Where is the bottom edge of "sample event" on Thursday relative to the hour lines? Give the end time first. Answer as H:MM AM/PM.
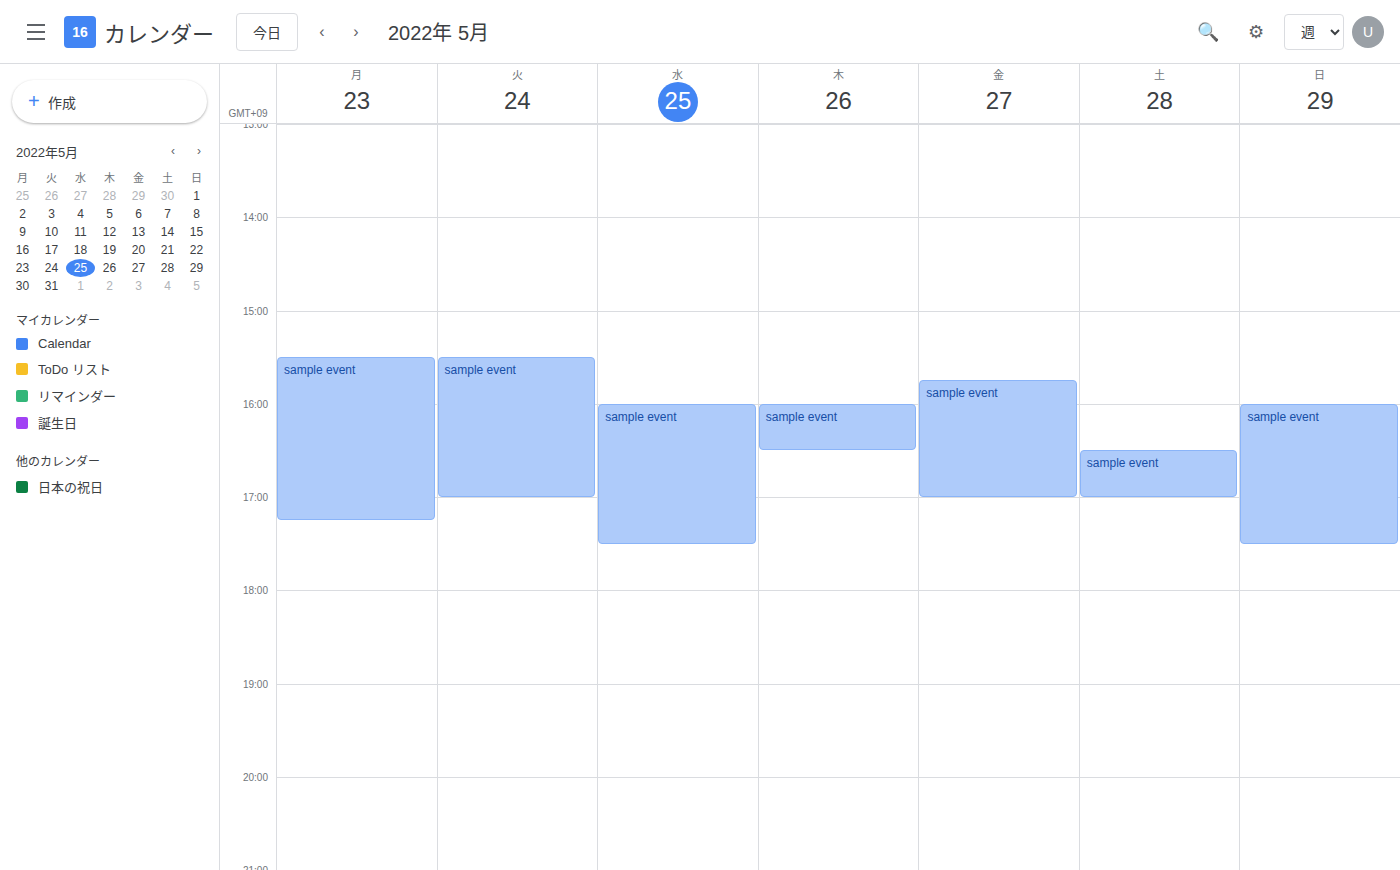
4:30 PM -- halfway between the 4 PM and 5 PM lines.